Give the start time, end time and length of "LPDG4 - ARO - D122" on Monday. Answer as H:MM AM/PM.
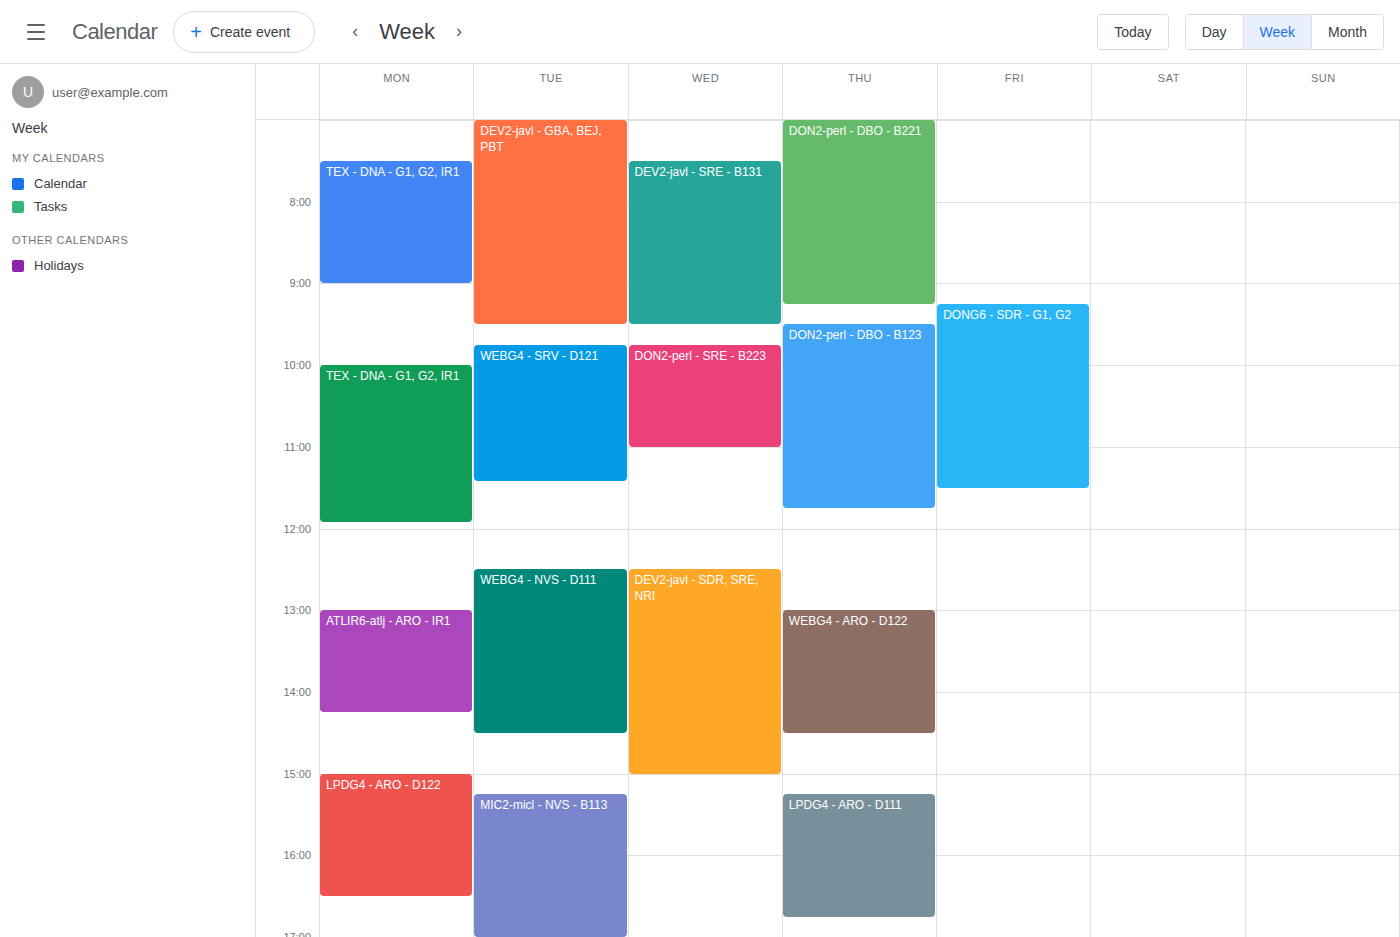
3:00 PM to 4:30 PM, 1 hour 30 minutes